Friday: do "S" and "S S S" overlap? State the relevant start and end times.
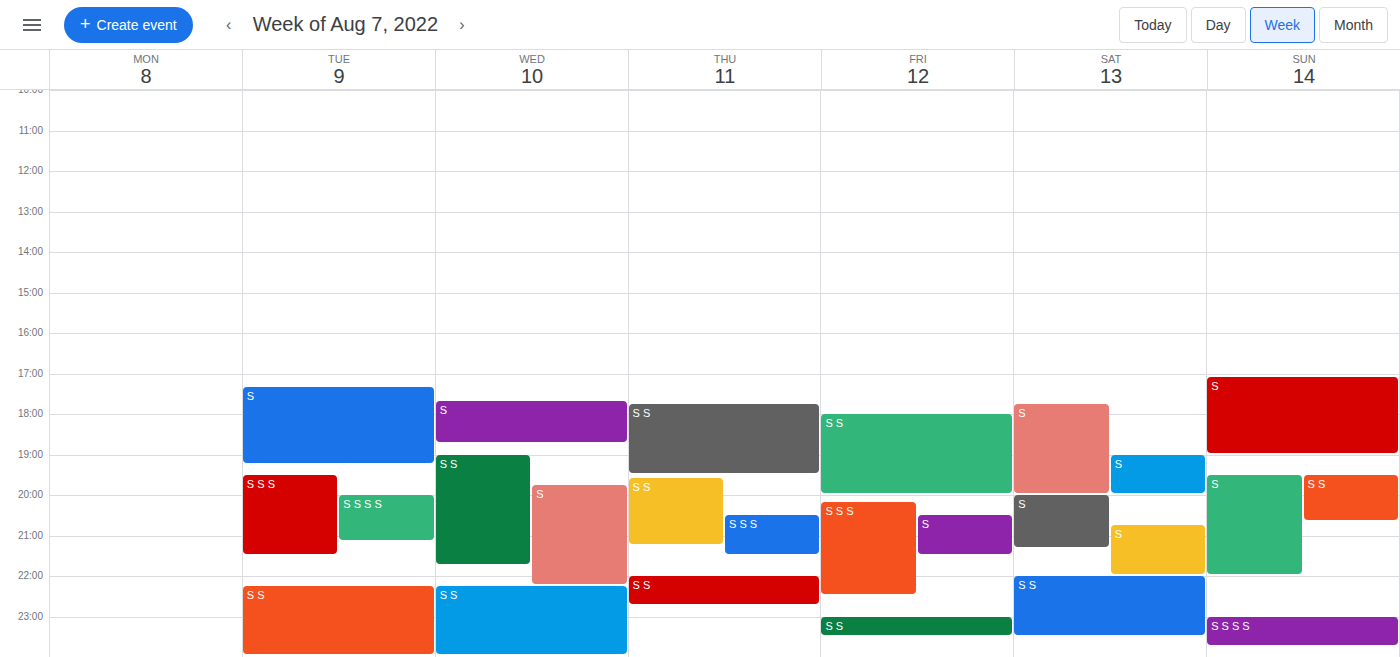
"S" runs 8:30 PM to 9:30 PM, inside "S S S" -- they overlap.